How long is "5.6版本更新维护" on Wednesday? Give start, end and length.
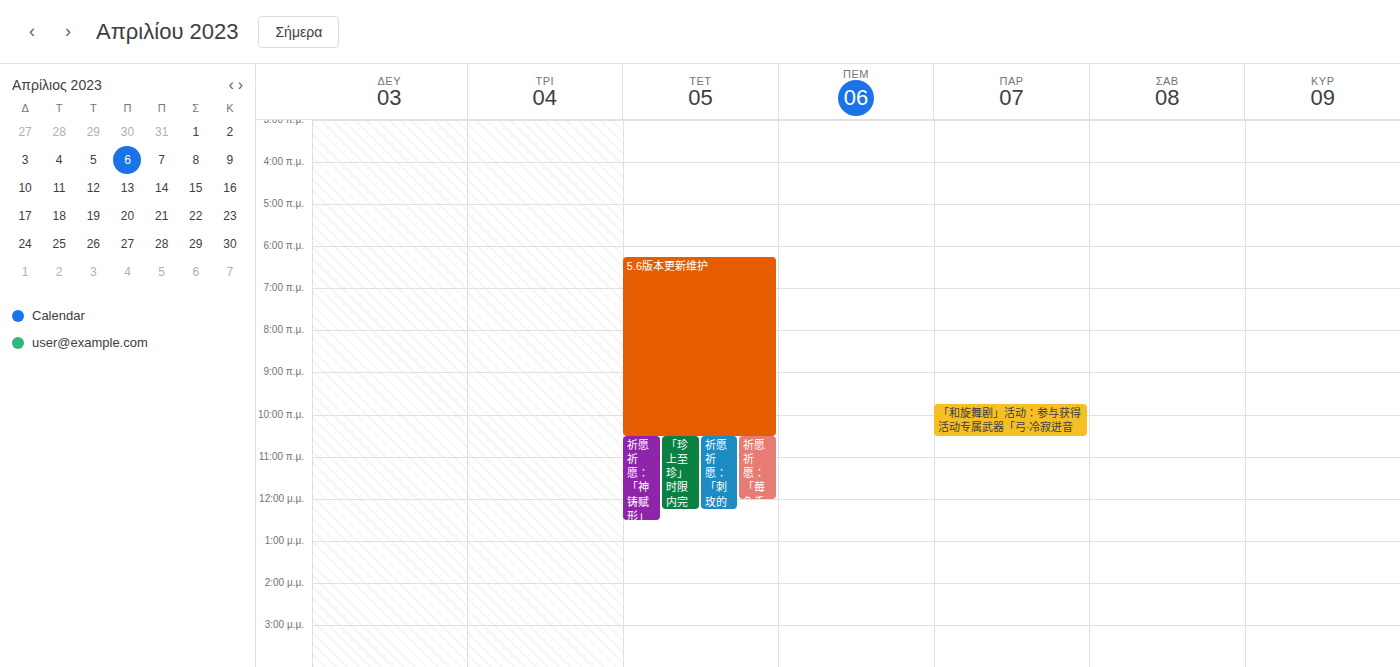
6:15 AM to 10:30 AM, 4 hours 15 minutes